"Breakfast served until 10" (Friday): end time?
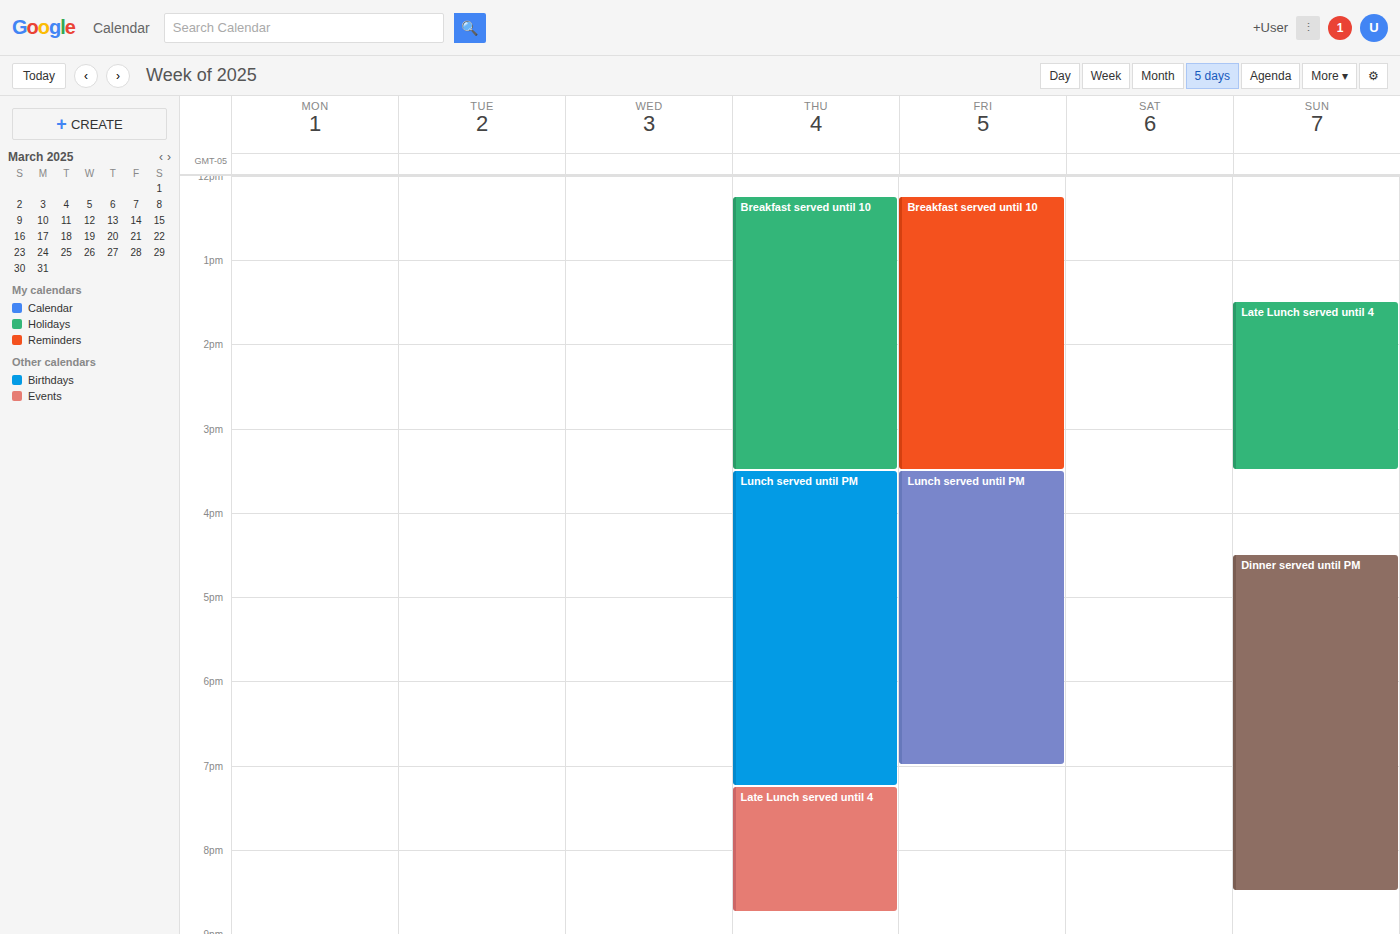
15:30